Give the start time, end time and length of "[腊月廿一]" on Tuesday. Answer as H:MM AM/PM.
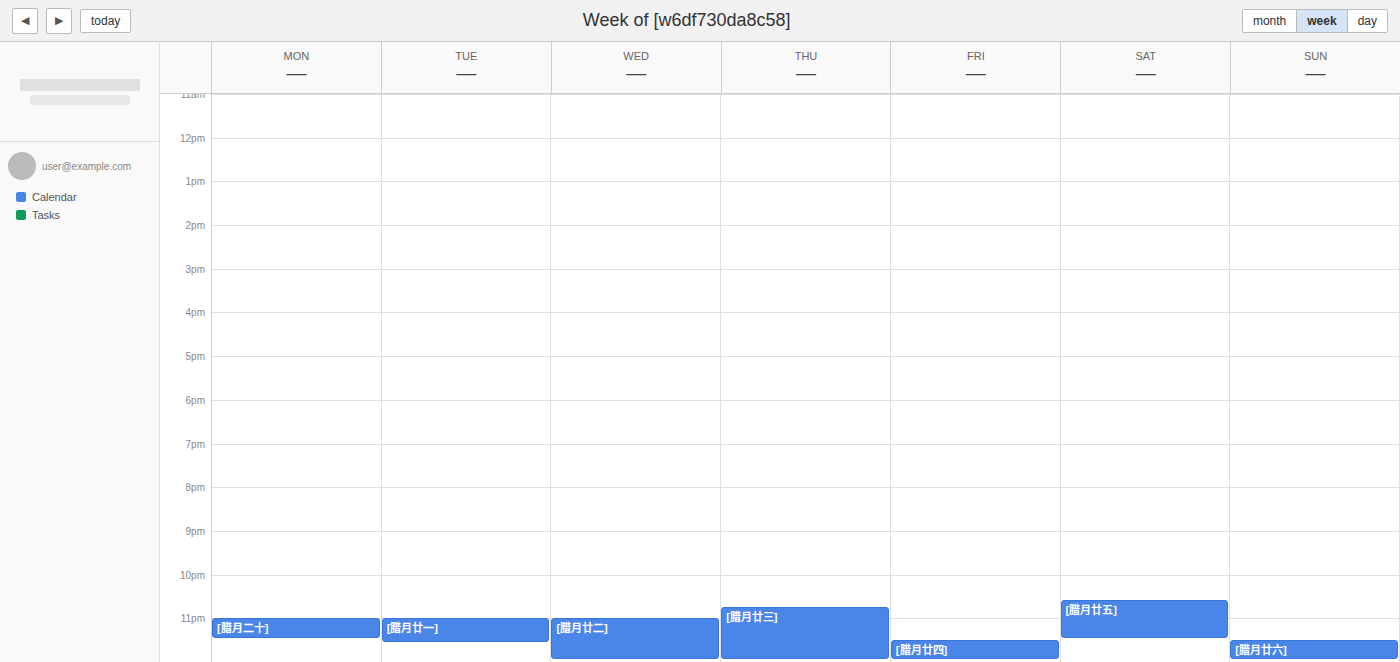
11:00 PM to 11:35 PM, 35 minutes